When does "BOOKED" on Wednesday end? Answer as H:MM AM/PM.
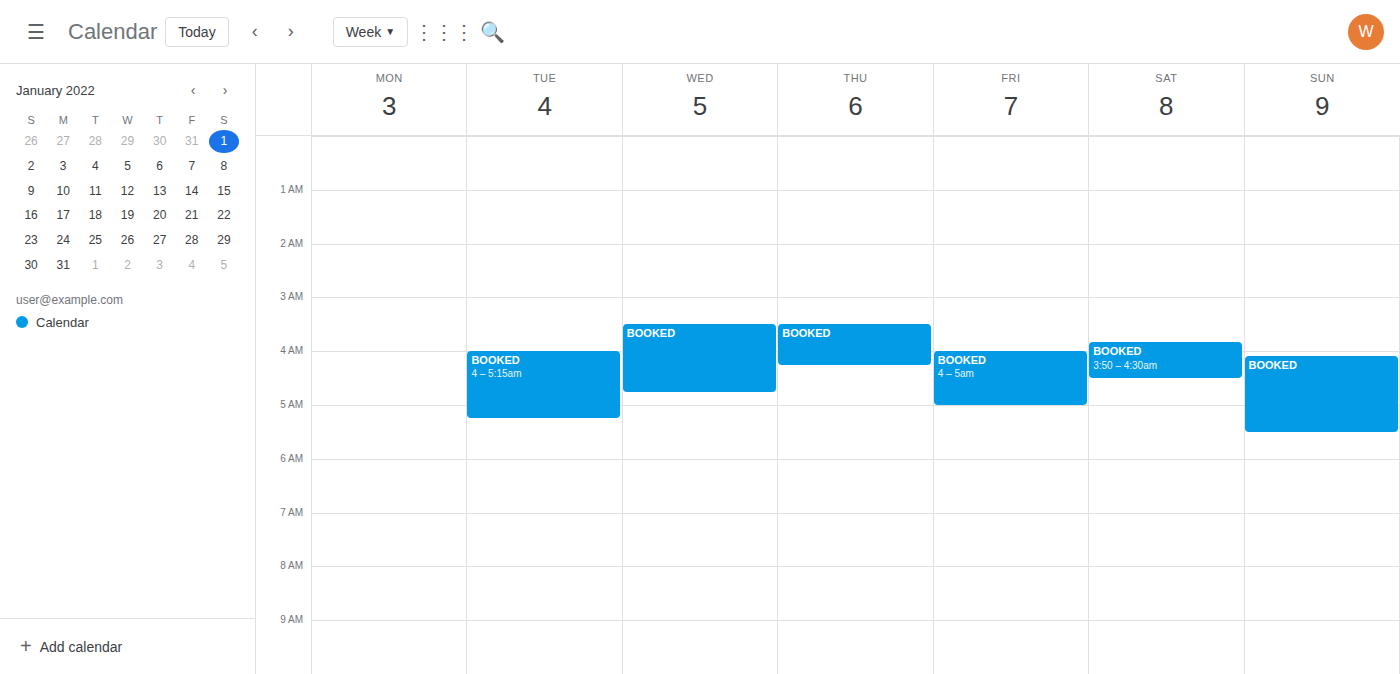
4:45 AM